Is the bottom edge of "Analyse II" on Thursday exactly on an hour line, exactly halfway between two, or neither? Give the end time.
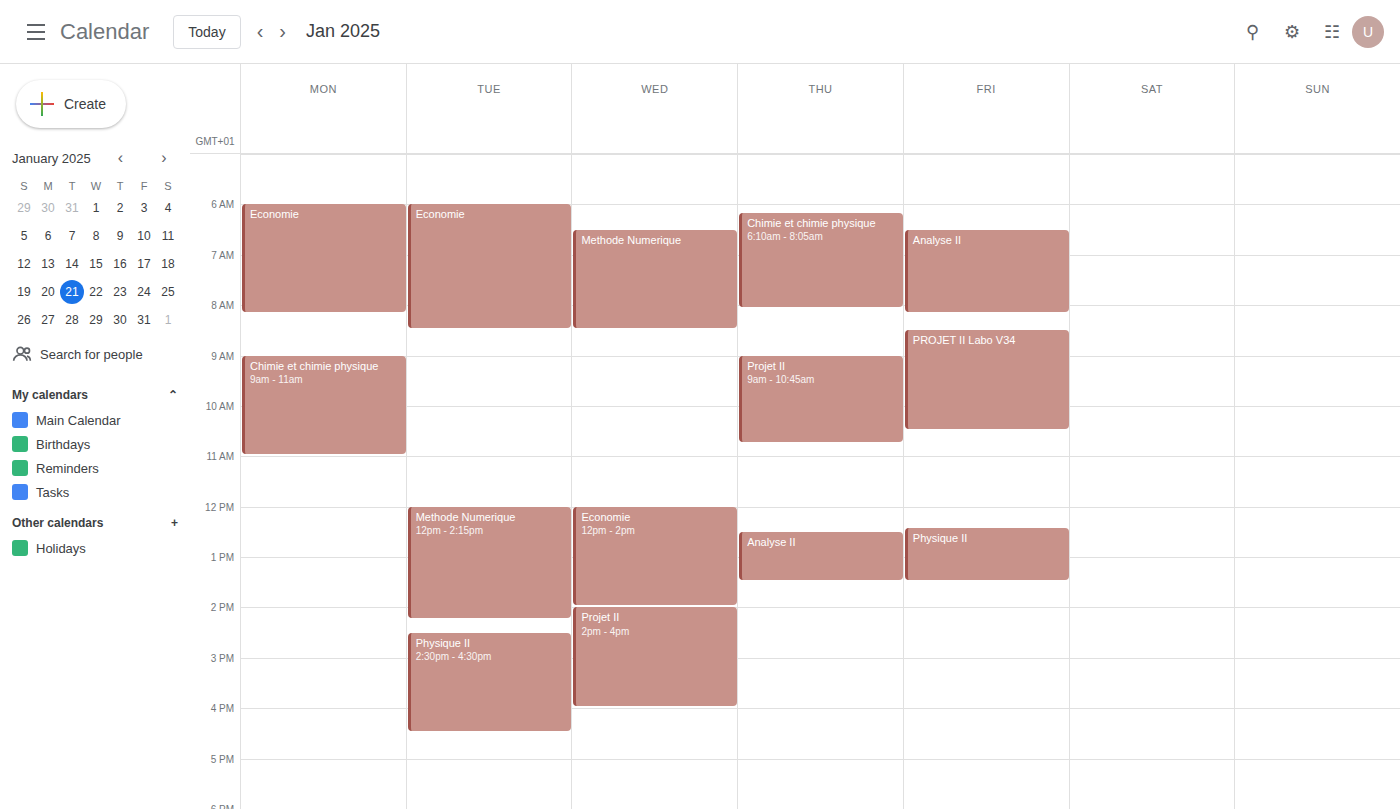
13:30 -- halfway between the 13:00 and 14:00 lines.